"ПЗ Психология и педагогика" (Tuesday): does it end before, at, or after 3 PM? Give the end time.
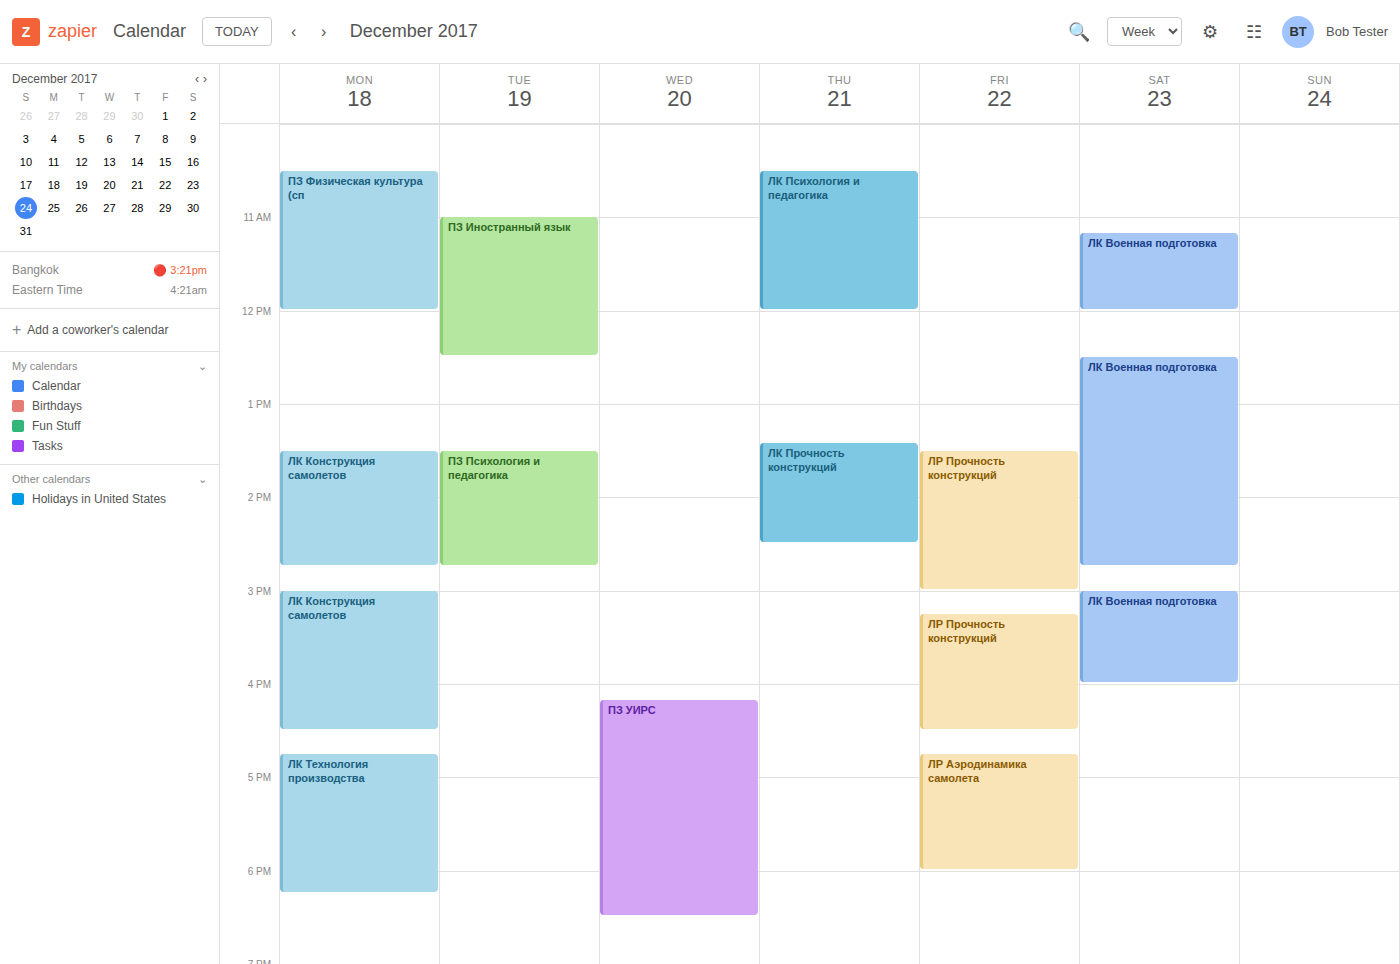
2:45 PM -- before 3 PM, 15 minutes above the 3 PM line.